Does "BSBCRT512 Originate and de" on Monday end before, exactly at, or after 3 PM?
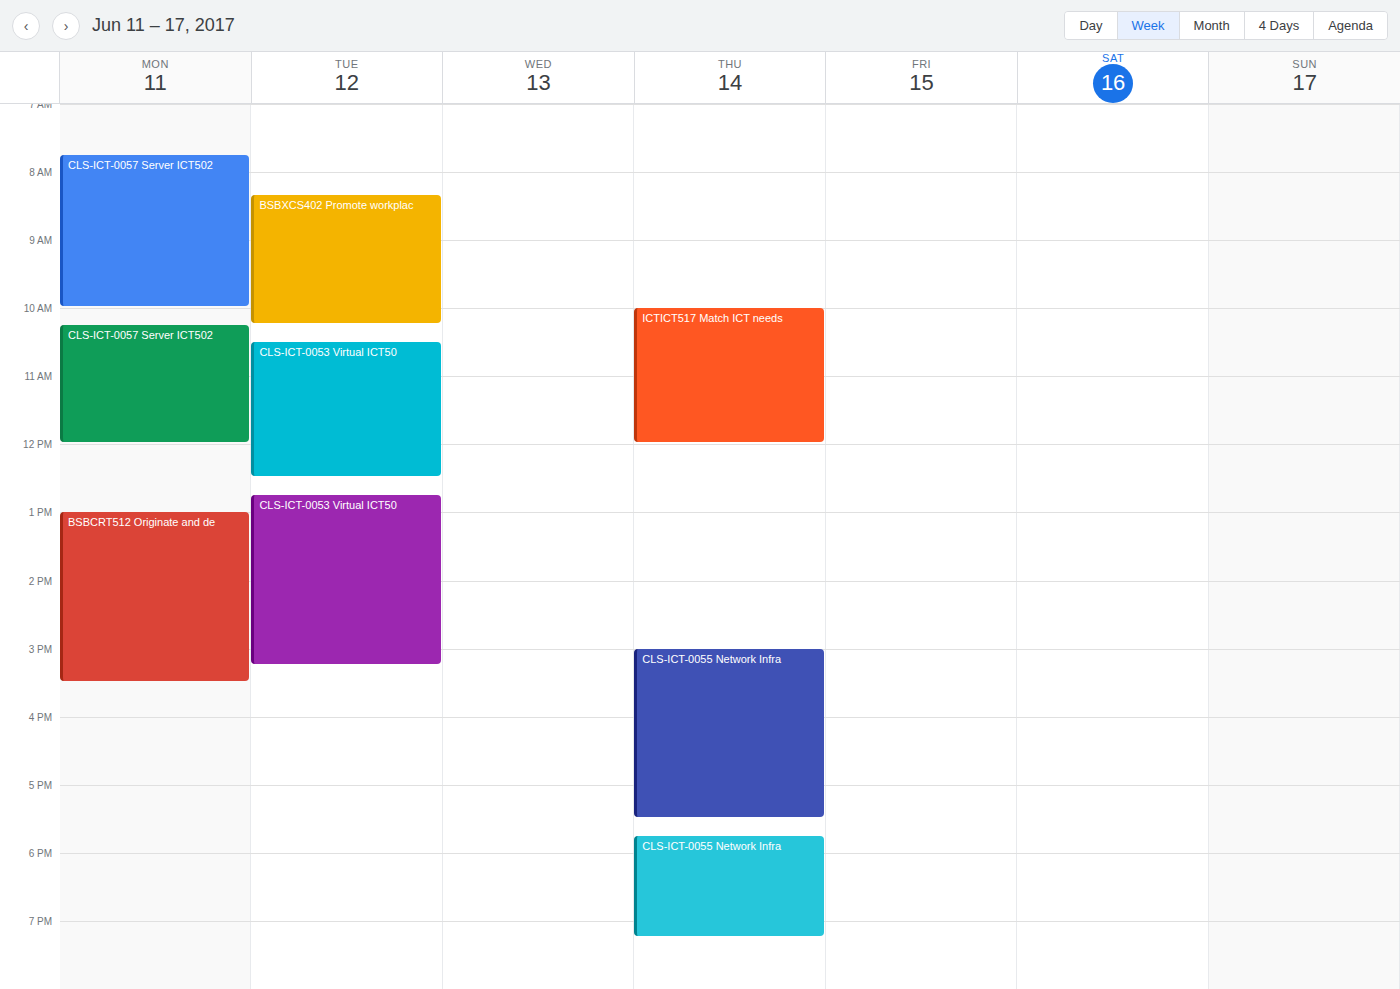
3:30 PM -- after 3 PM, 30 minutes below the 3 PM line.